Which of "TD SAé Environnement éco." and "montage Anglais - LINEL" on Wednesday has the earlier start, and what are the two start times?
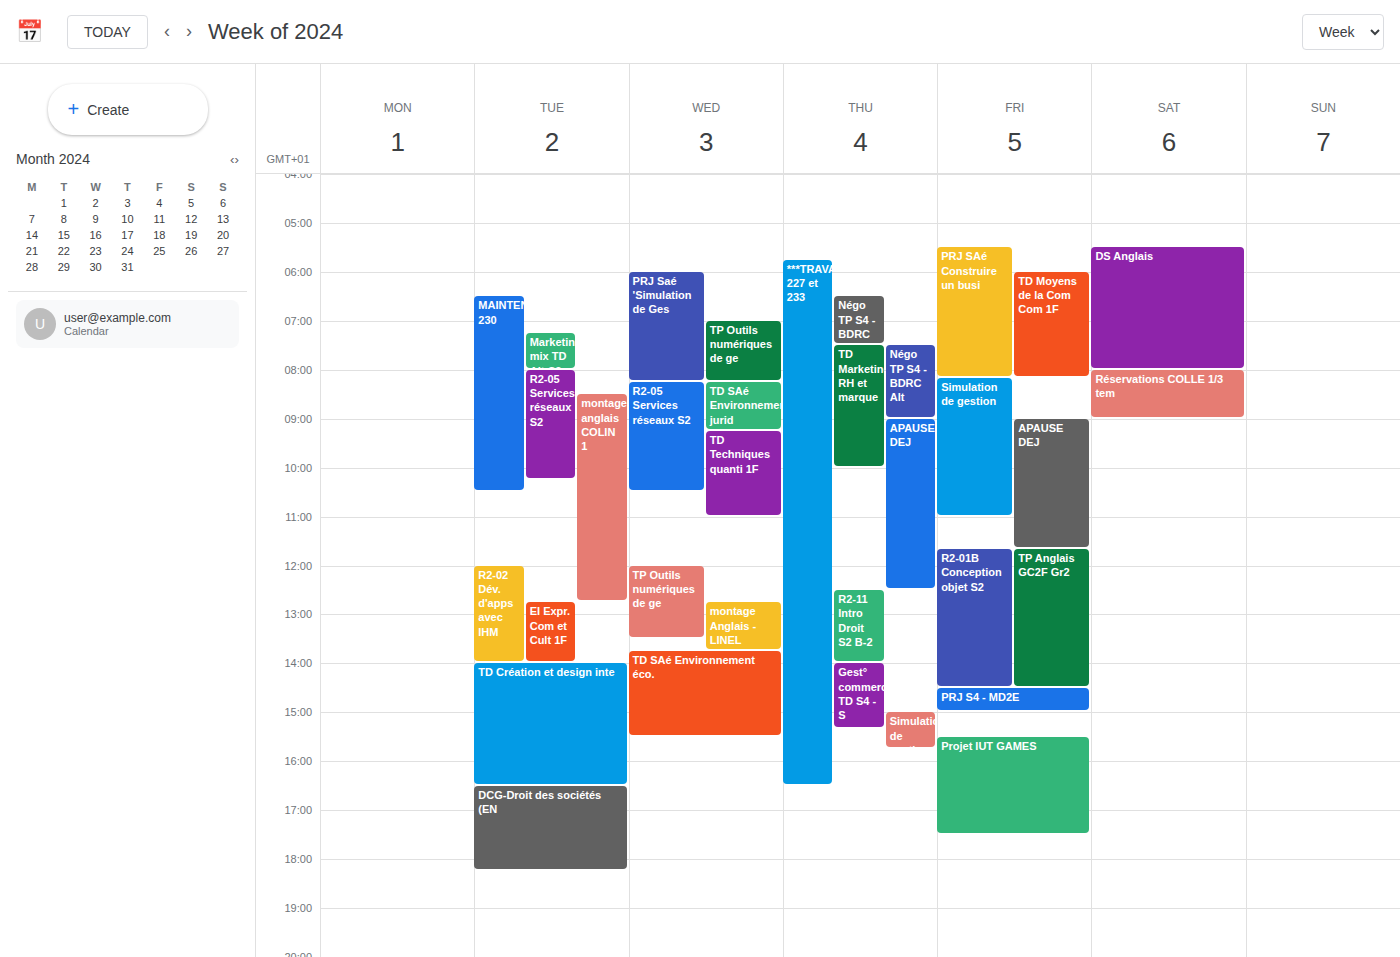
"montage Anglais - LINEL" 12:45 PM; "TD SAé Environnement éco." 1:45 PM.